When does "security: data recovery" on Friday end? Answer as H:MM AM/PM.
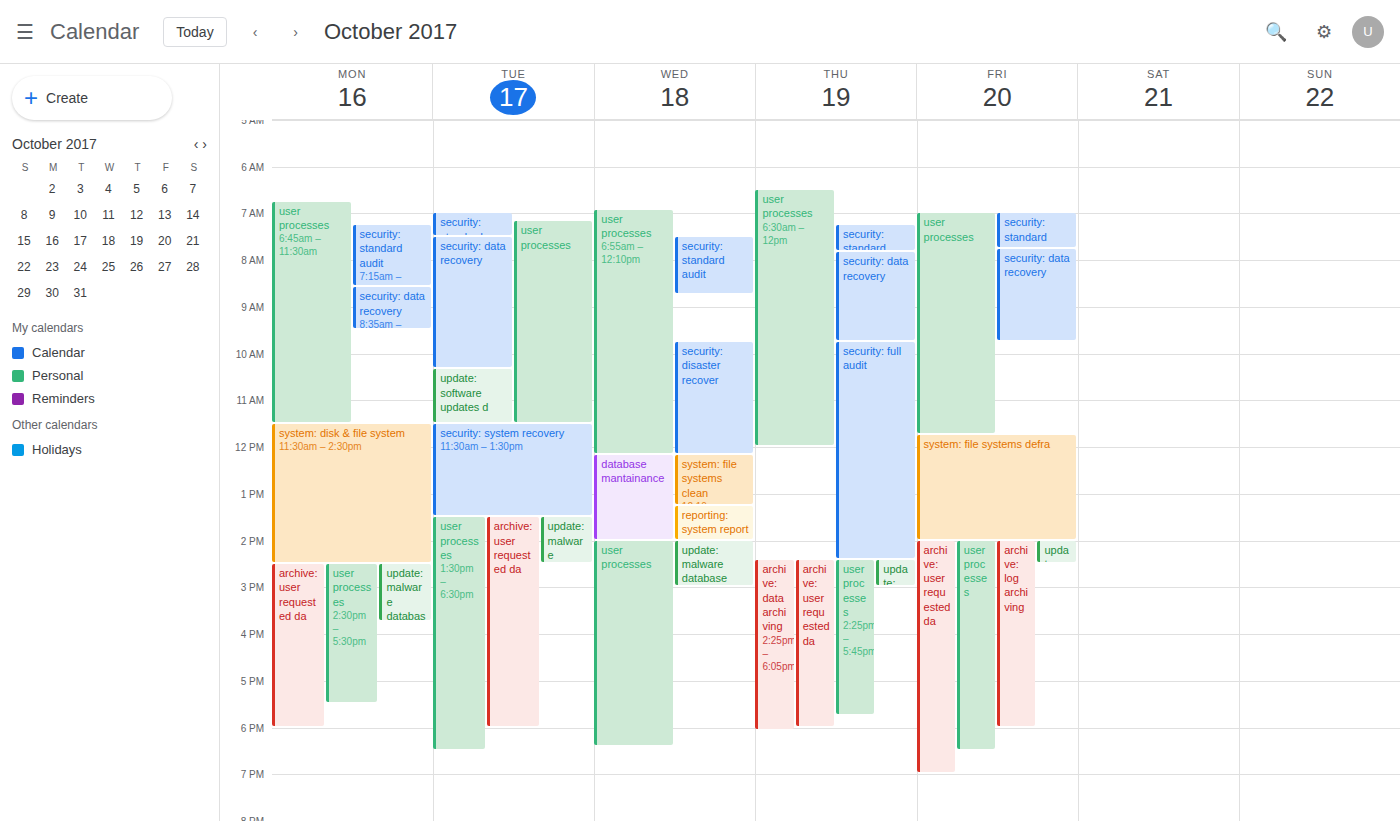
9:45 AM